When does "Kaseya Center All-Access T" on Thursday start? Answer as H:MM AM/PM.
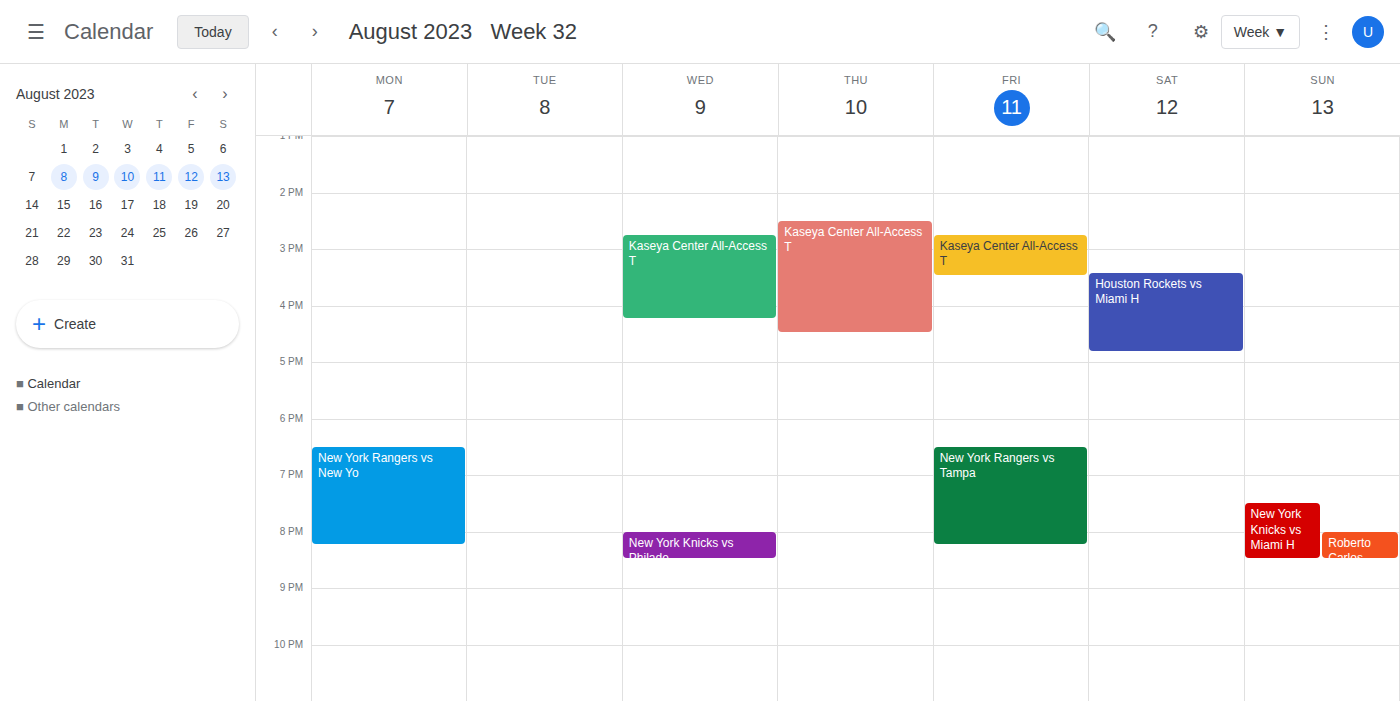
2:30 PM